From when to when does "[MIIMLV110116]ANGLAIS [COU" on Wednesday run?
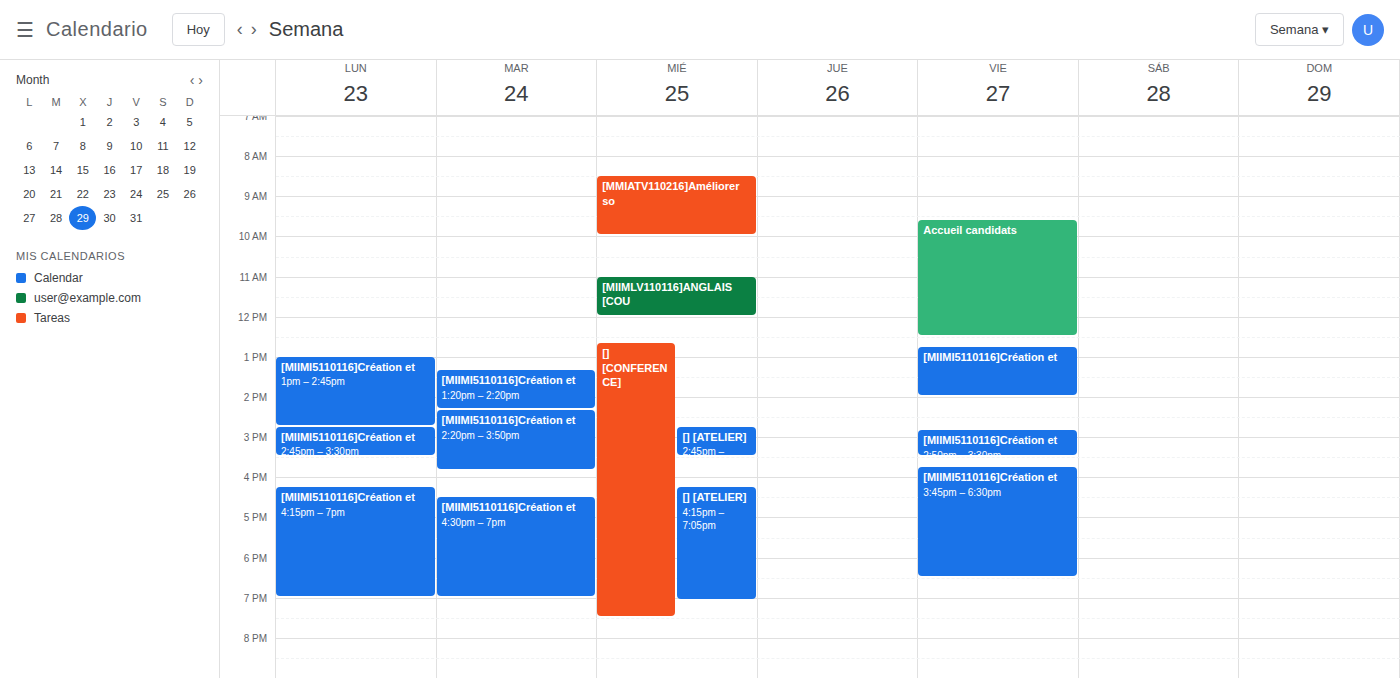
11:00 AM to 12:00 PM